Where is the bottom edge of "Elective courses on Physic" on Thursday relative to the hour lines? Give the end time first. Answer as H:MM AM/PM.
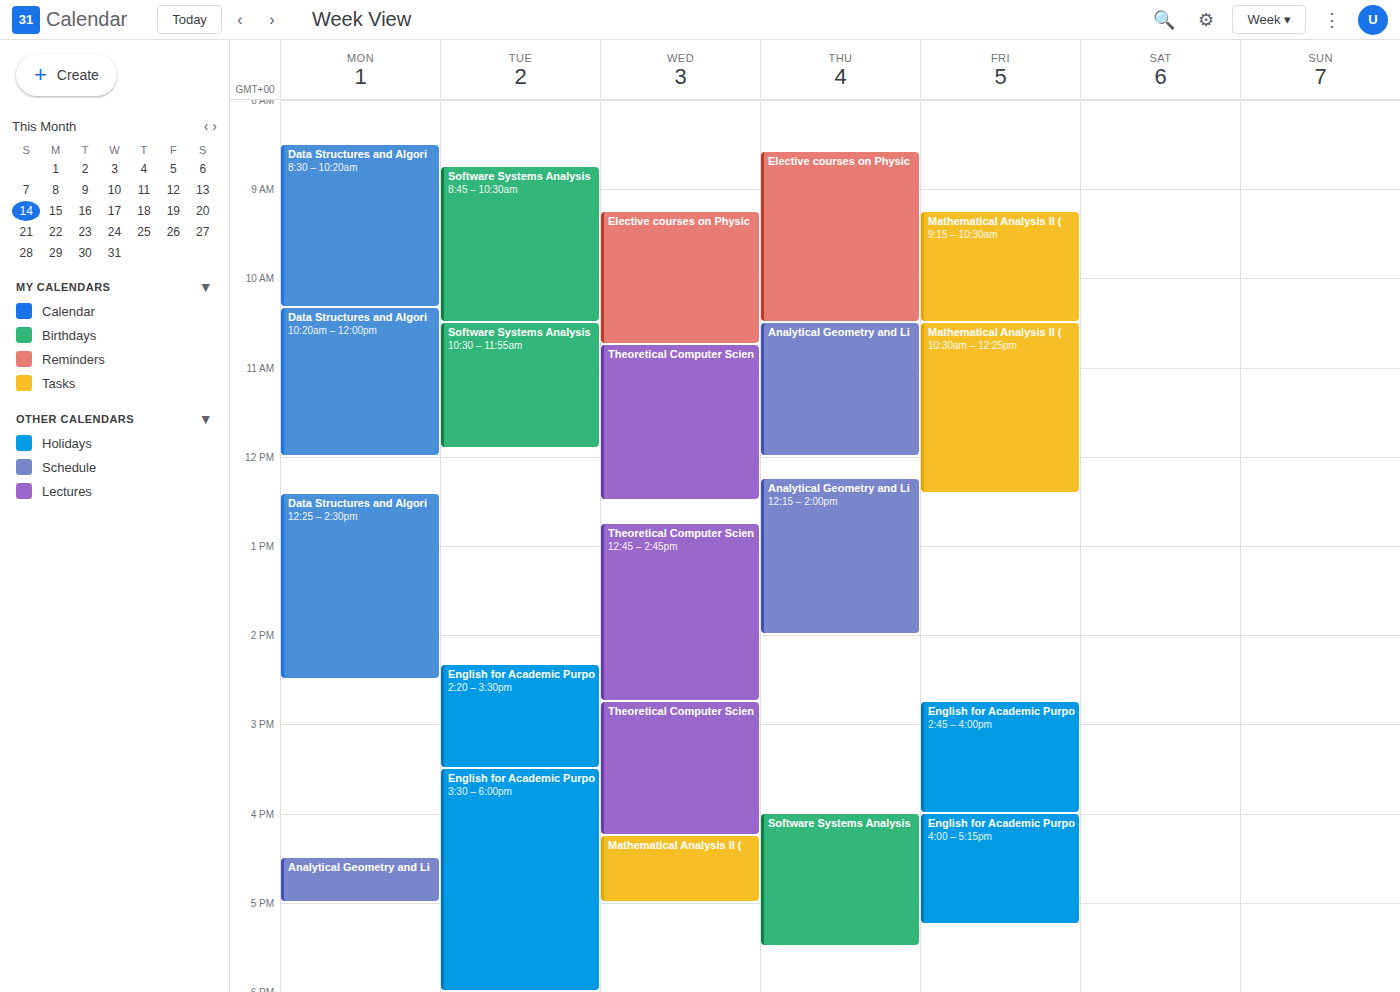
10:30 AM -- halfway between the 10 AM and 11 AM lines.